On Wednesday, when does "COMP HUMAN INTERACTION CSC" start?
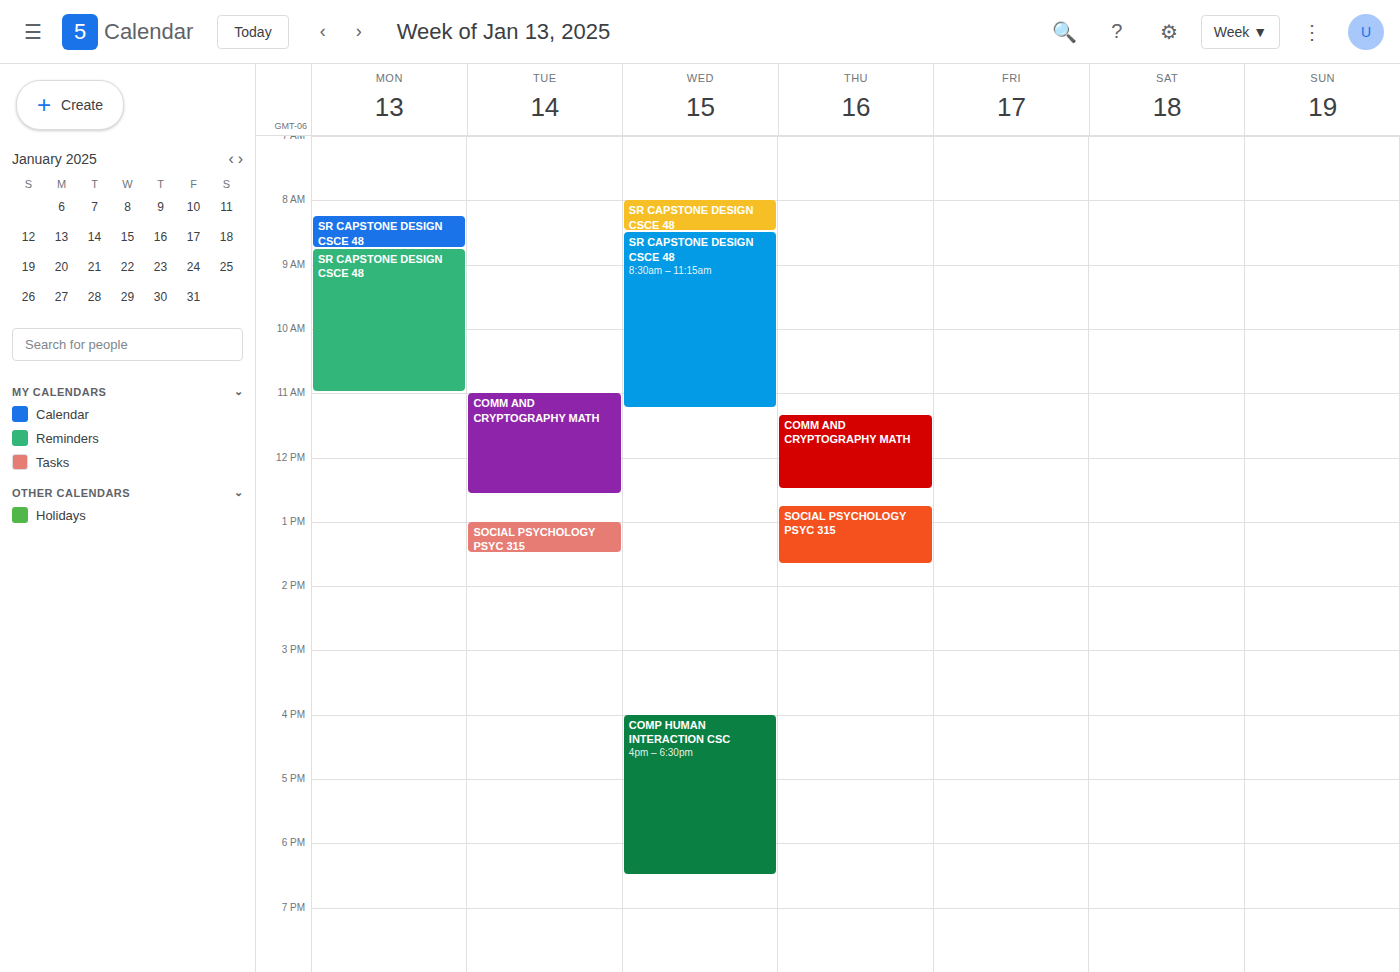
4:00 PM